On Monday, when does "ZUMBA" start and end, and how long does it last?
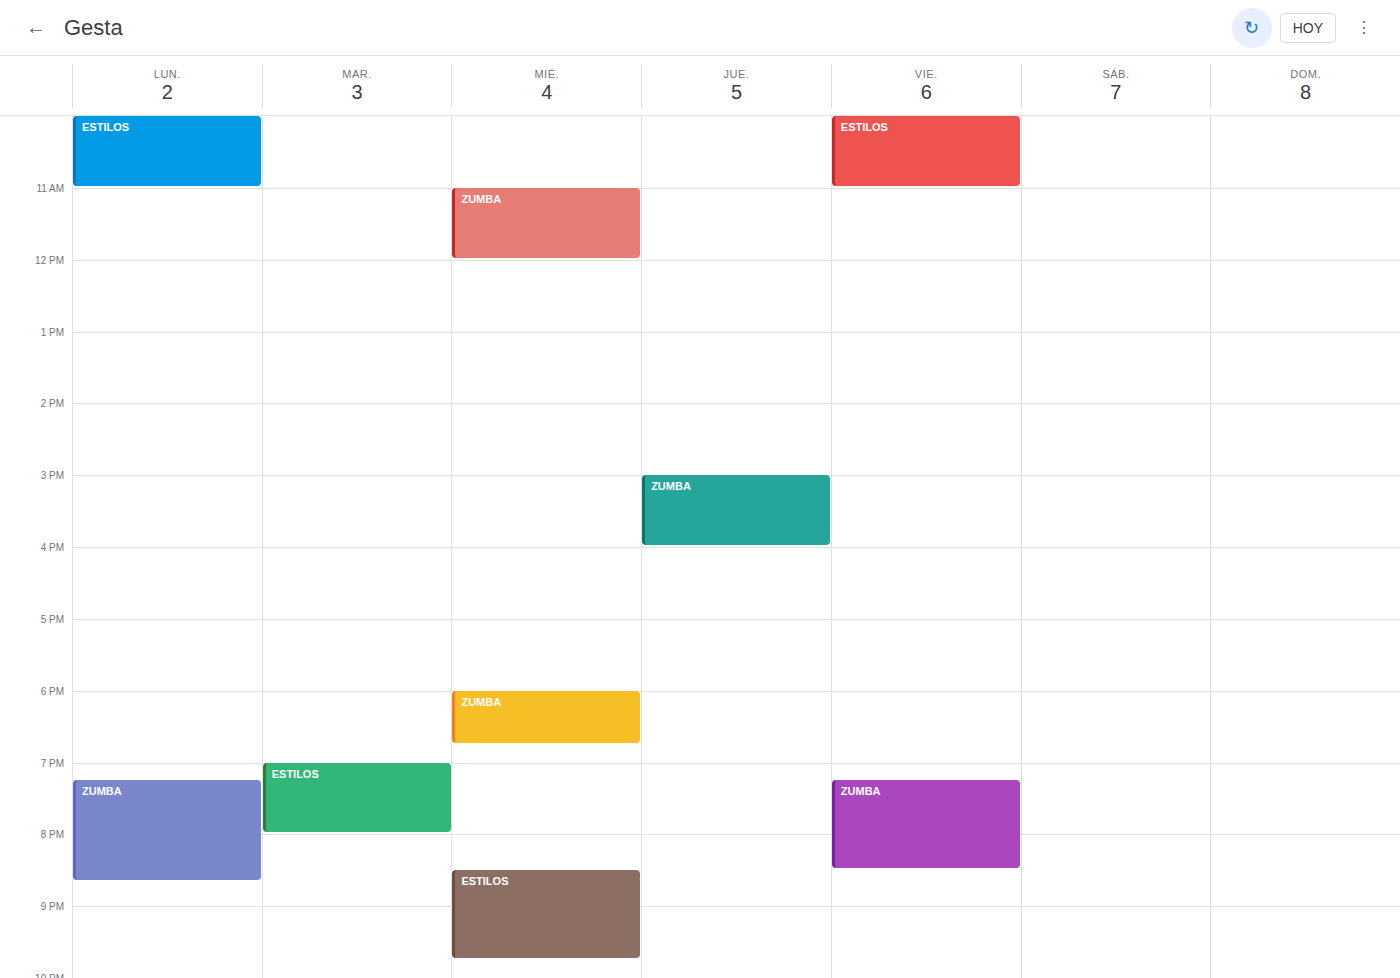
7:15 PM to 8:40 PM, 1 hour 25 minutes